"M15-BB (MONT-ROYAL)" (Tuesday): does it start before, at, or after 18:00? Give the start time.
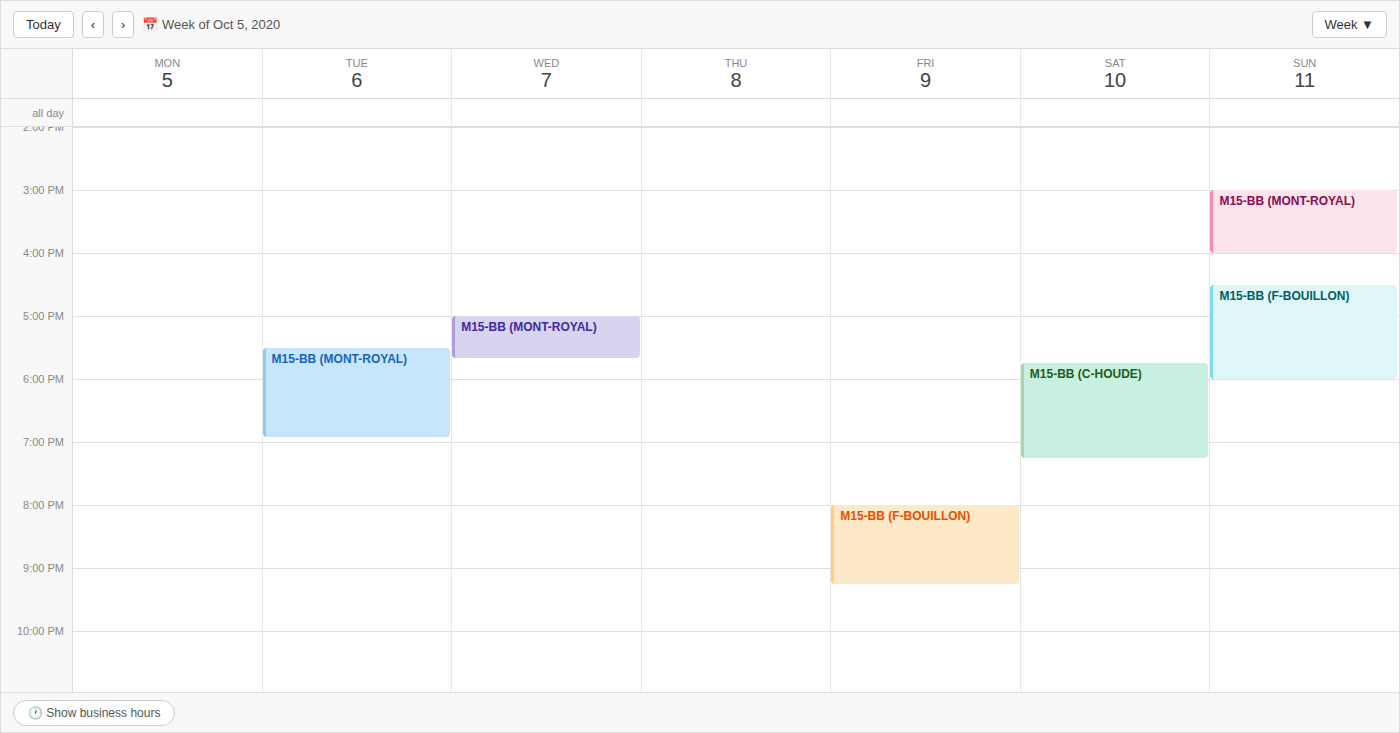
17:30 -- before 18:00, 30 minutes above the 18:00 line.